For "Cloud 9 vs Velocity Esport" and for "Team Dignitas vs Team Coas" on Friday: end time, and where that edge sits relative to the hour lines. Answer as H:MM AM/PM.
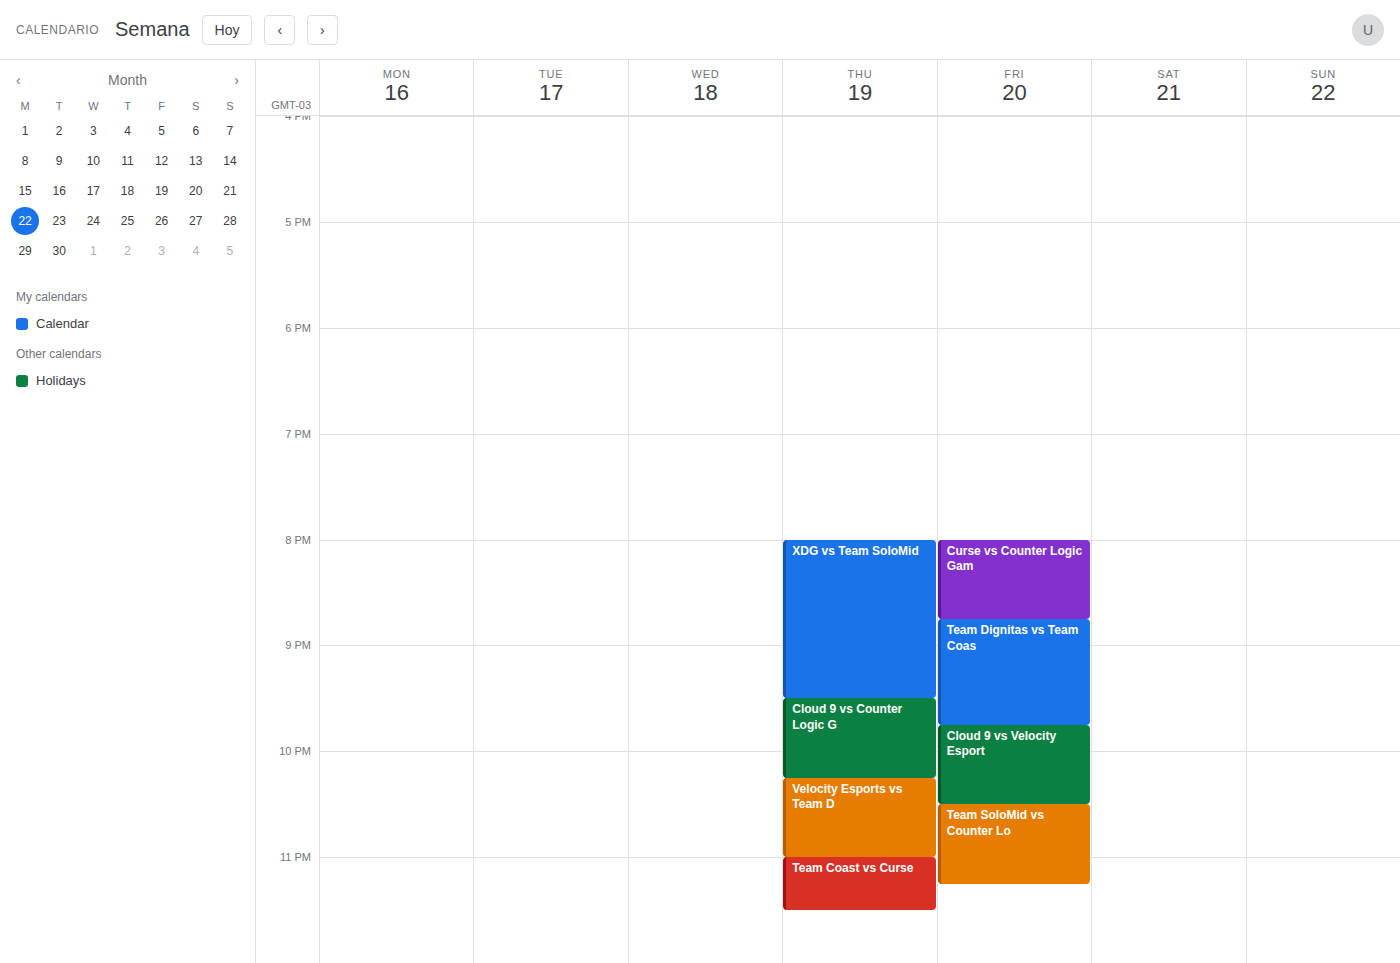
"Cloud 9 vs Velocity Esport": 10:30 PM, halfway between the 10 PM and 11 PM lines. "Team Dignitas vs Team Coas": 9:45 PM, neither: three quarters of the way from the 9 PM line to the 10 PM line.